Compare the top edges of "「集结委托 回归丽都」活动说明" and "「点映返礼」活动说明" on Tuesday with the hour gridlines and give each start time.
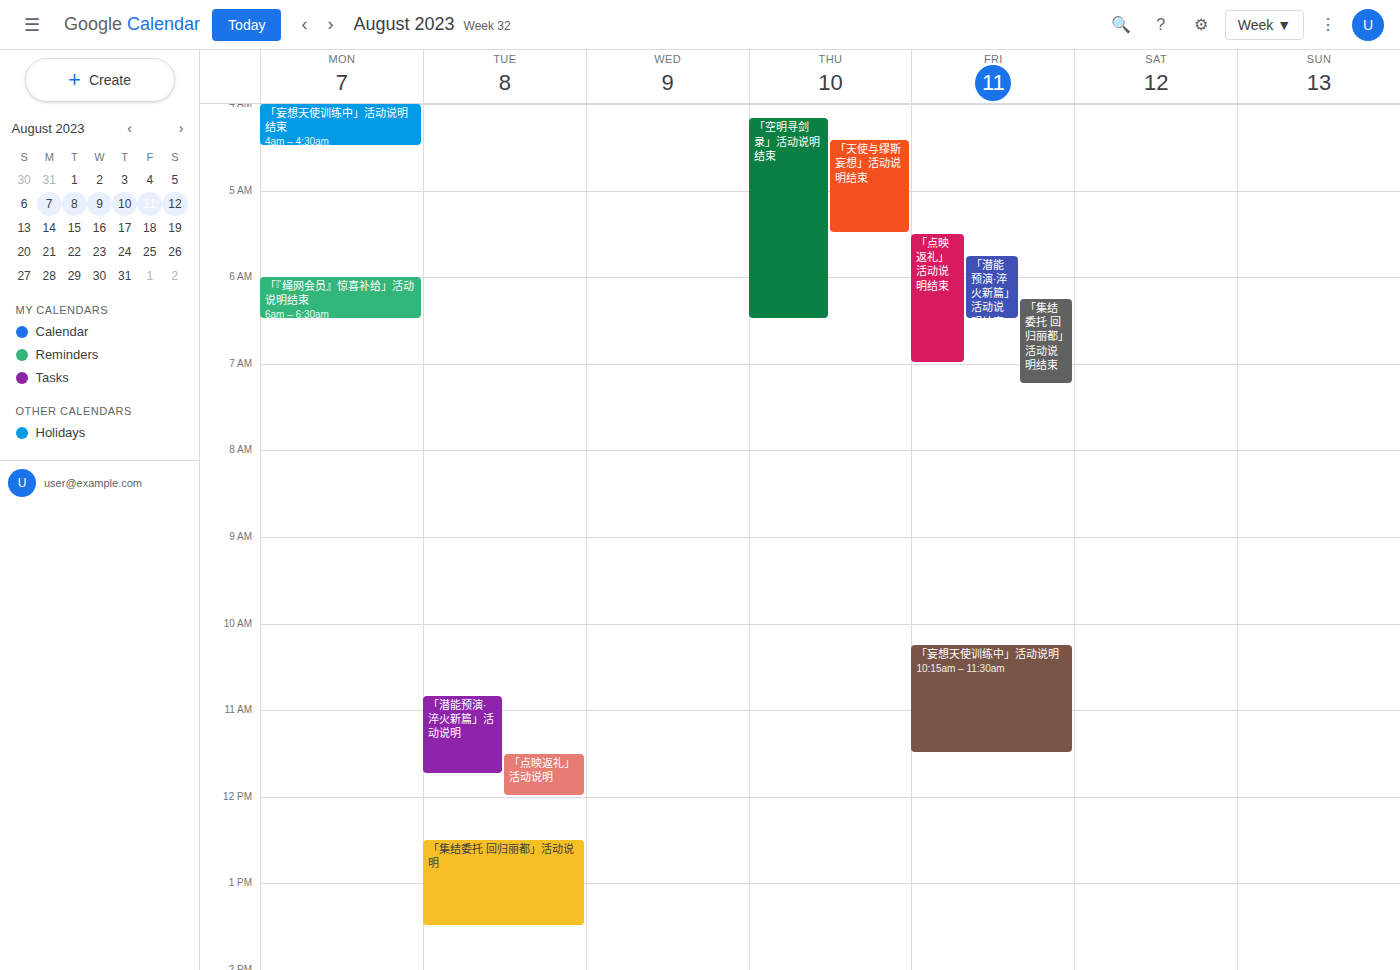
"「集结委托 回归丽都」活动说明": 12:30 PM, halfway between the 12 PM and 1 PM lines. "「点映返礼」活动说明": 11:30 AM, halfway between the 11 AM and 12 PM lines.